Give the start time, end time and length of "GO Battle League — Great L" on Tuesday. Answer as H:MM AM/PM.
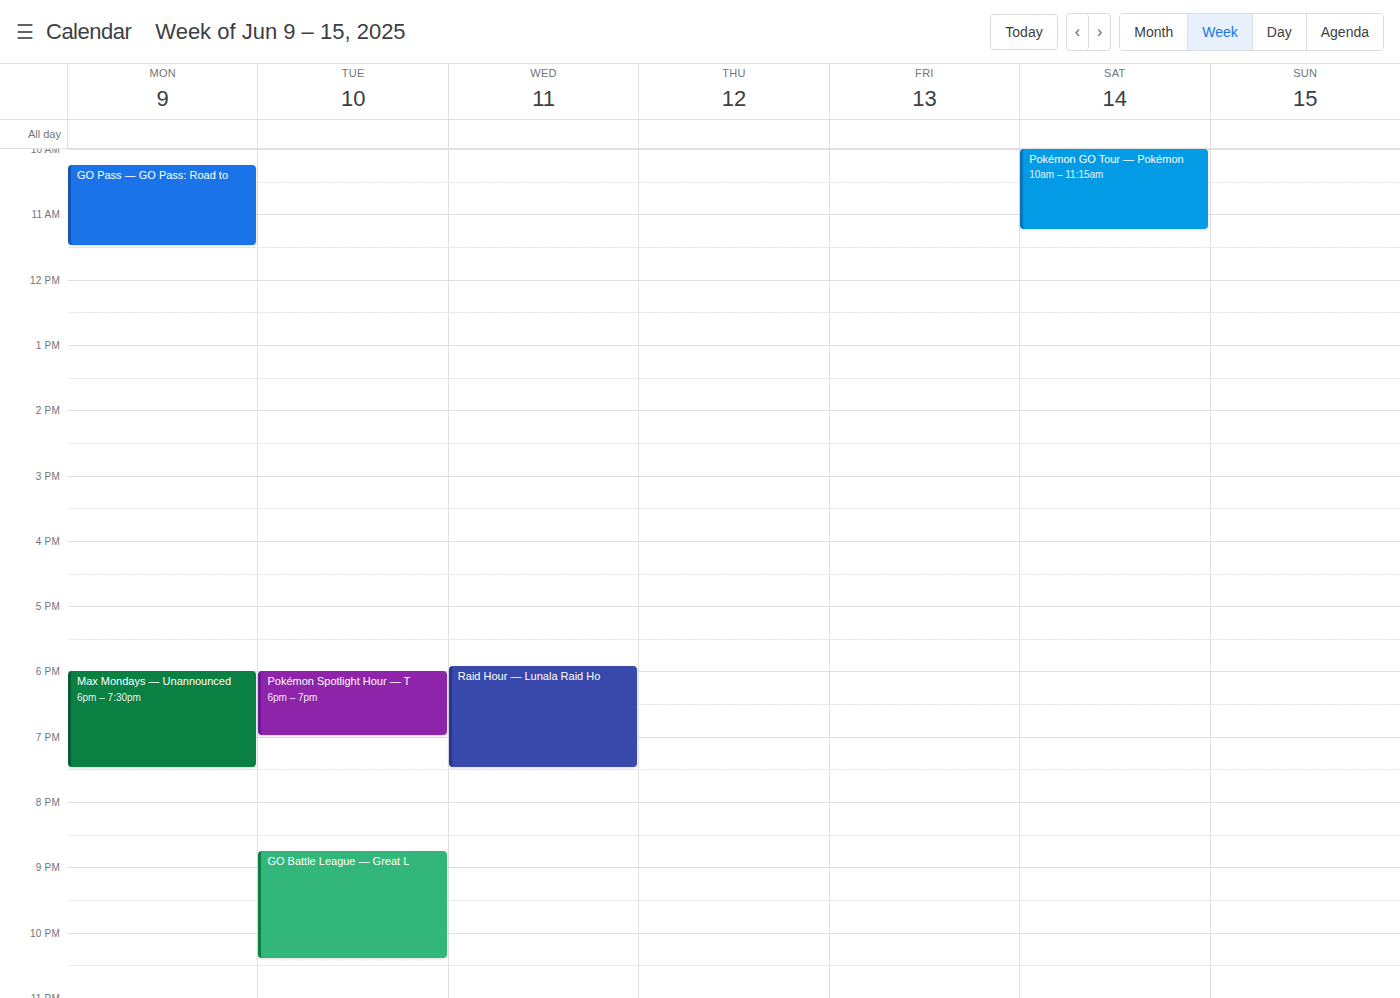
8:45 PM to 10:25 PM, 1 hour 40 minutes